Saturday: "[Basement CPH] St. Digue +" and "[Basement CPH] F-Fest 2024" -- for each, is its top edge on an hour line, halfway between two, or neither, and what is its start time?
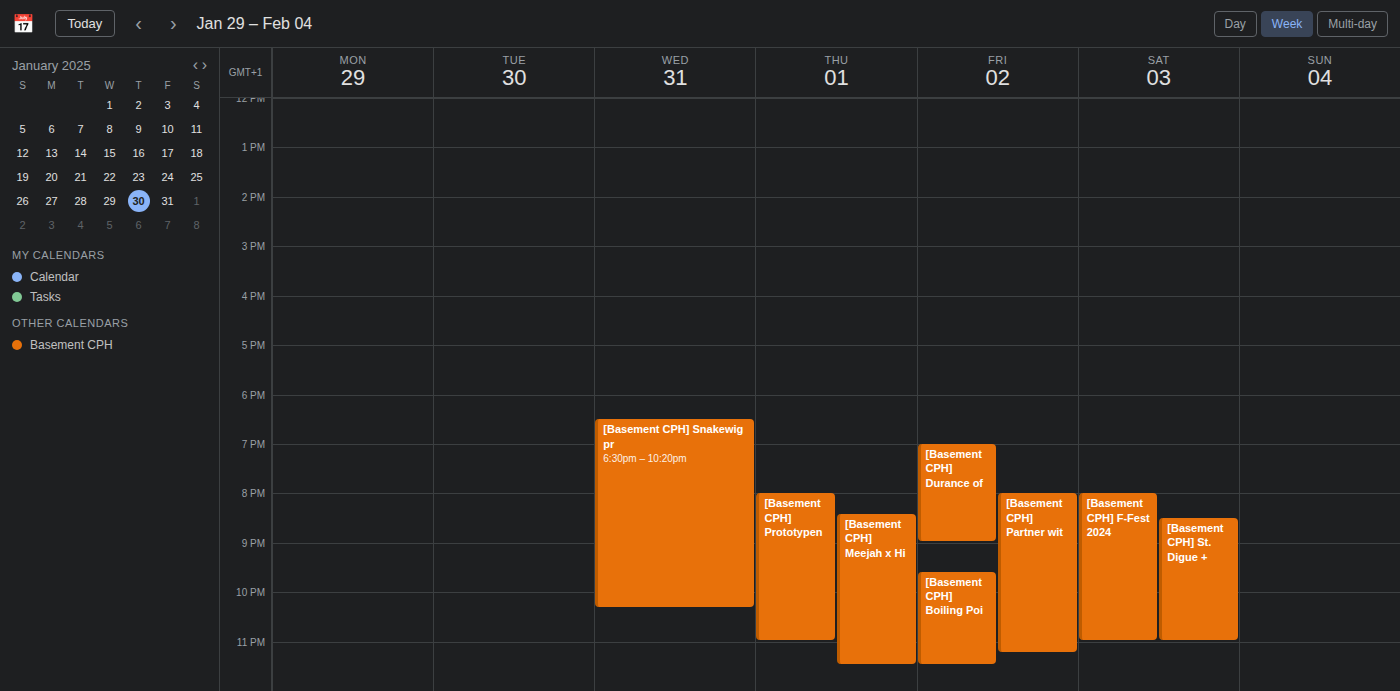
"[Basement CPH] St. Digue +": 8:30 PM, halfway between the 8 PM and 9 PM lines. "[Basement CPH] F-Fest 2024": 8:00 PM, exactly on the 8 PM line.